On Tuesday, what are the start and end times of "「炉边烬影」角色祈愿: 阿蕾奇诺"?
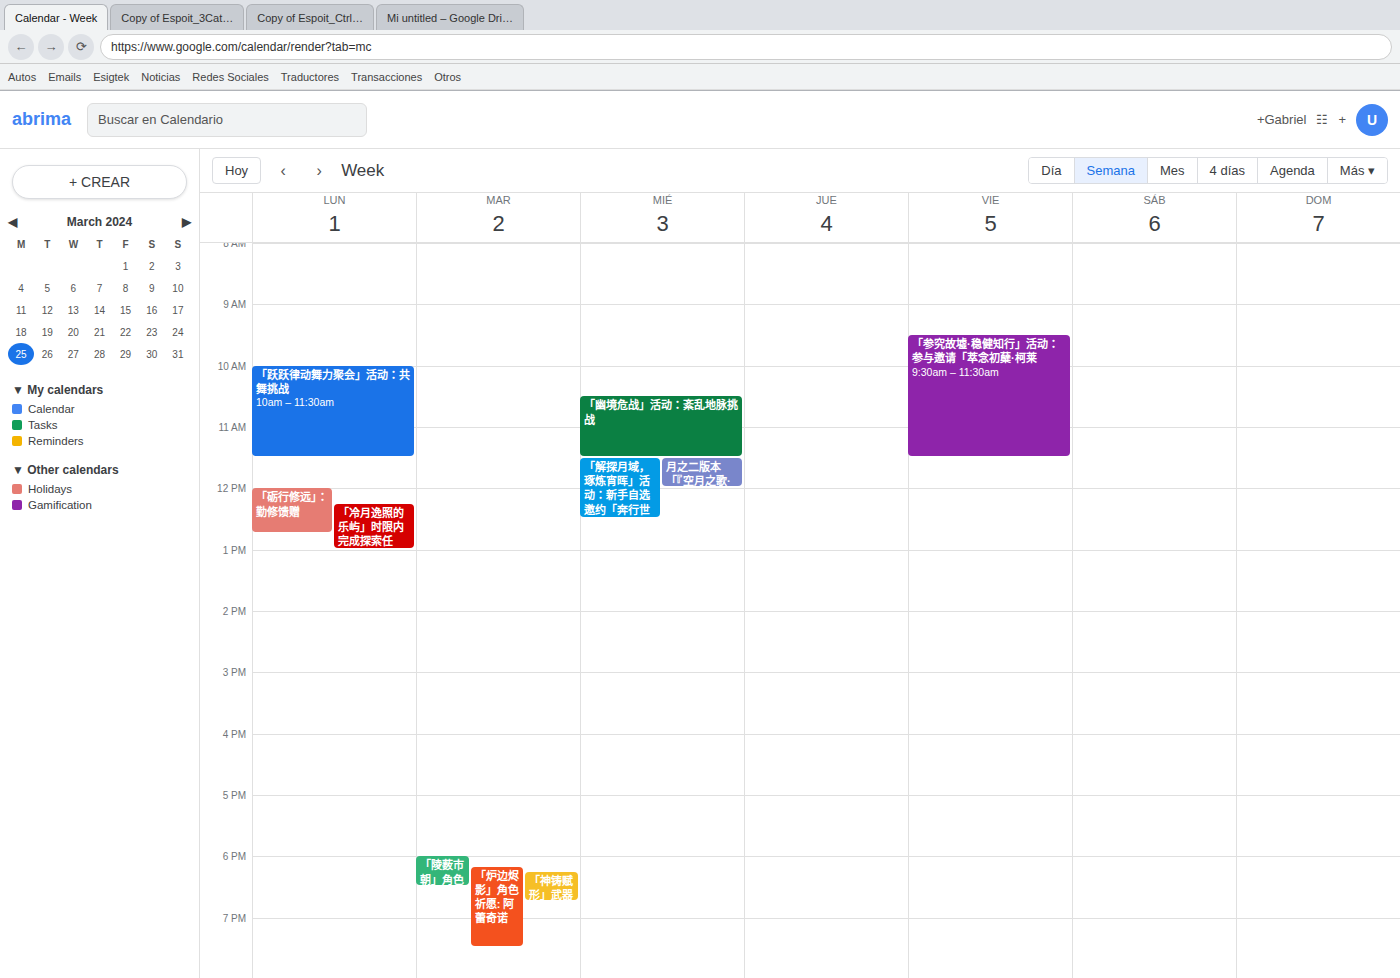
6:10 PM to 7:30 PM